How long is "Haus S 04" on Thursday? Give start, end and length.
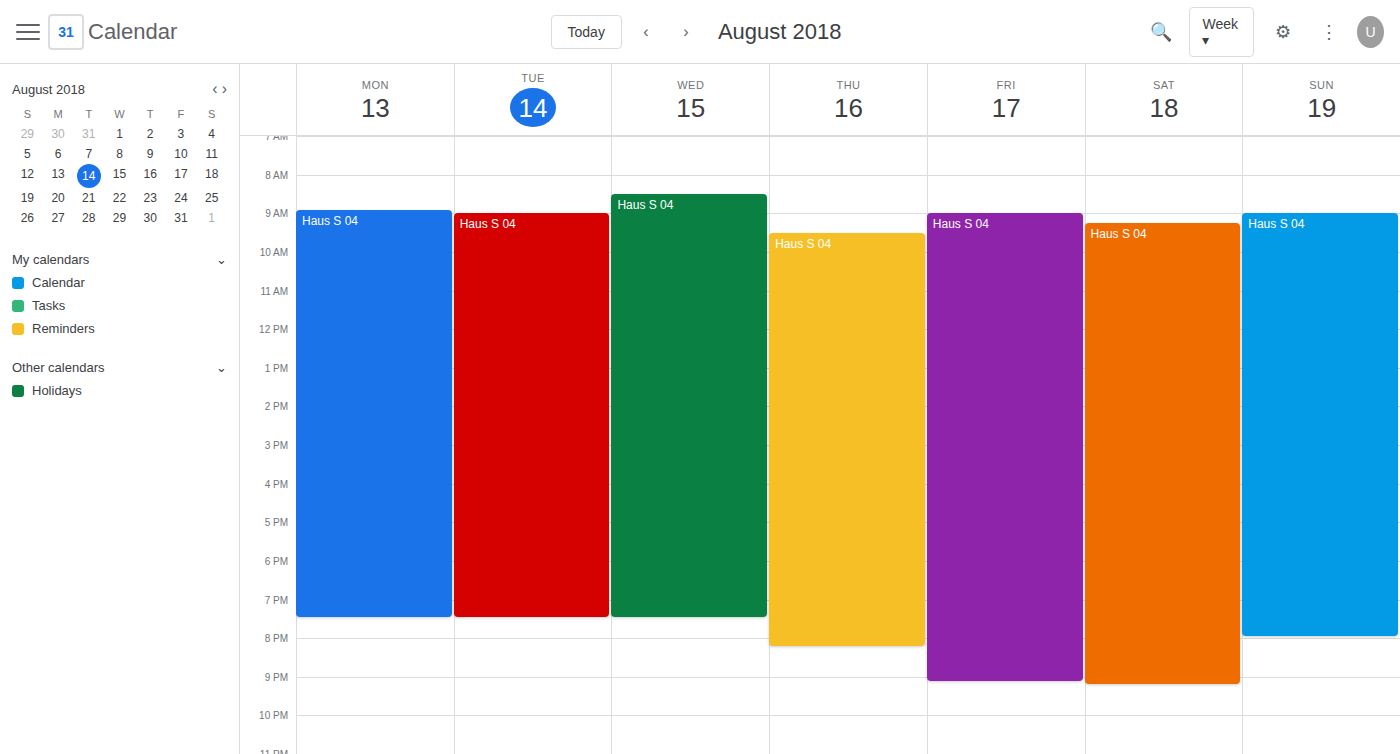
09:30 to 20:15, 10 hours 45 minutes